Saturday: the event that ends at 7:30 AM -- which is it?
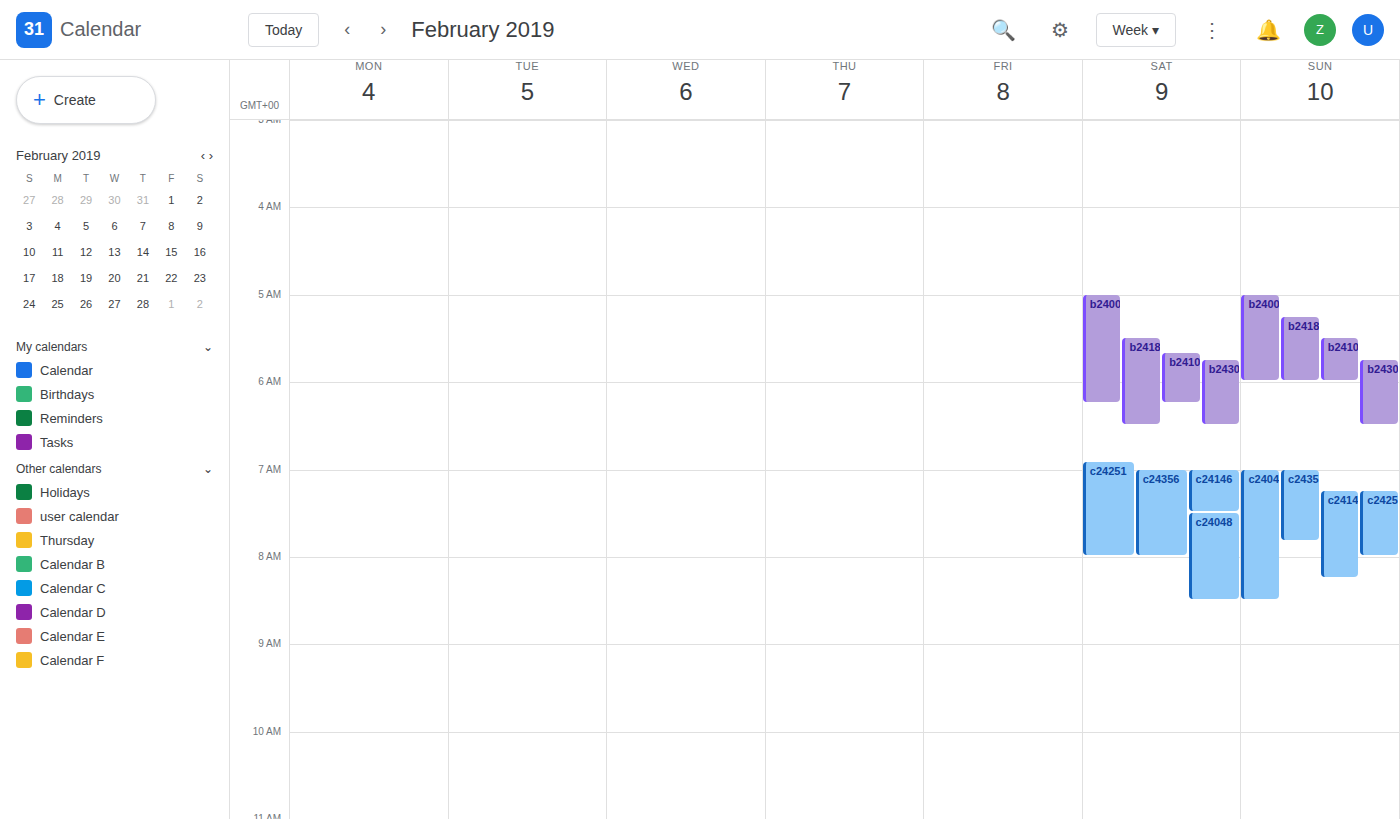
"c24146"